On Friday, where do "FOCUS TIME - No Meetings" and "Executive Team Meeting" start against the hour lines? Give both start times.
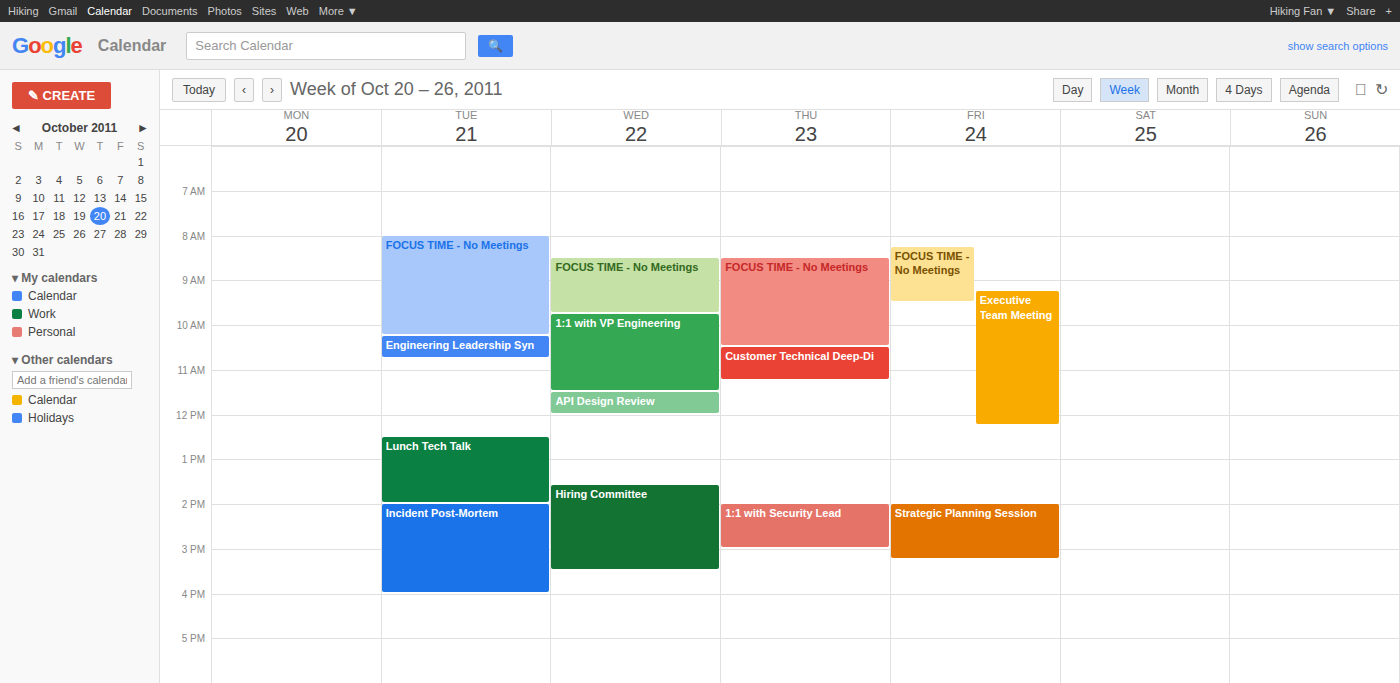
"FOCUS TIME - No Meetings": 8:15 AM, neither: a quarter of the way from the 8 AM line to the 9 AM line. "Executive Team Meeting": 9:15 AM, neither: a quarter of the way from the 9 AM line to the 10 AM line.